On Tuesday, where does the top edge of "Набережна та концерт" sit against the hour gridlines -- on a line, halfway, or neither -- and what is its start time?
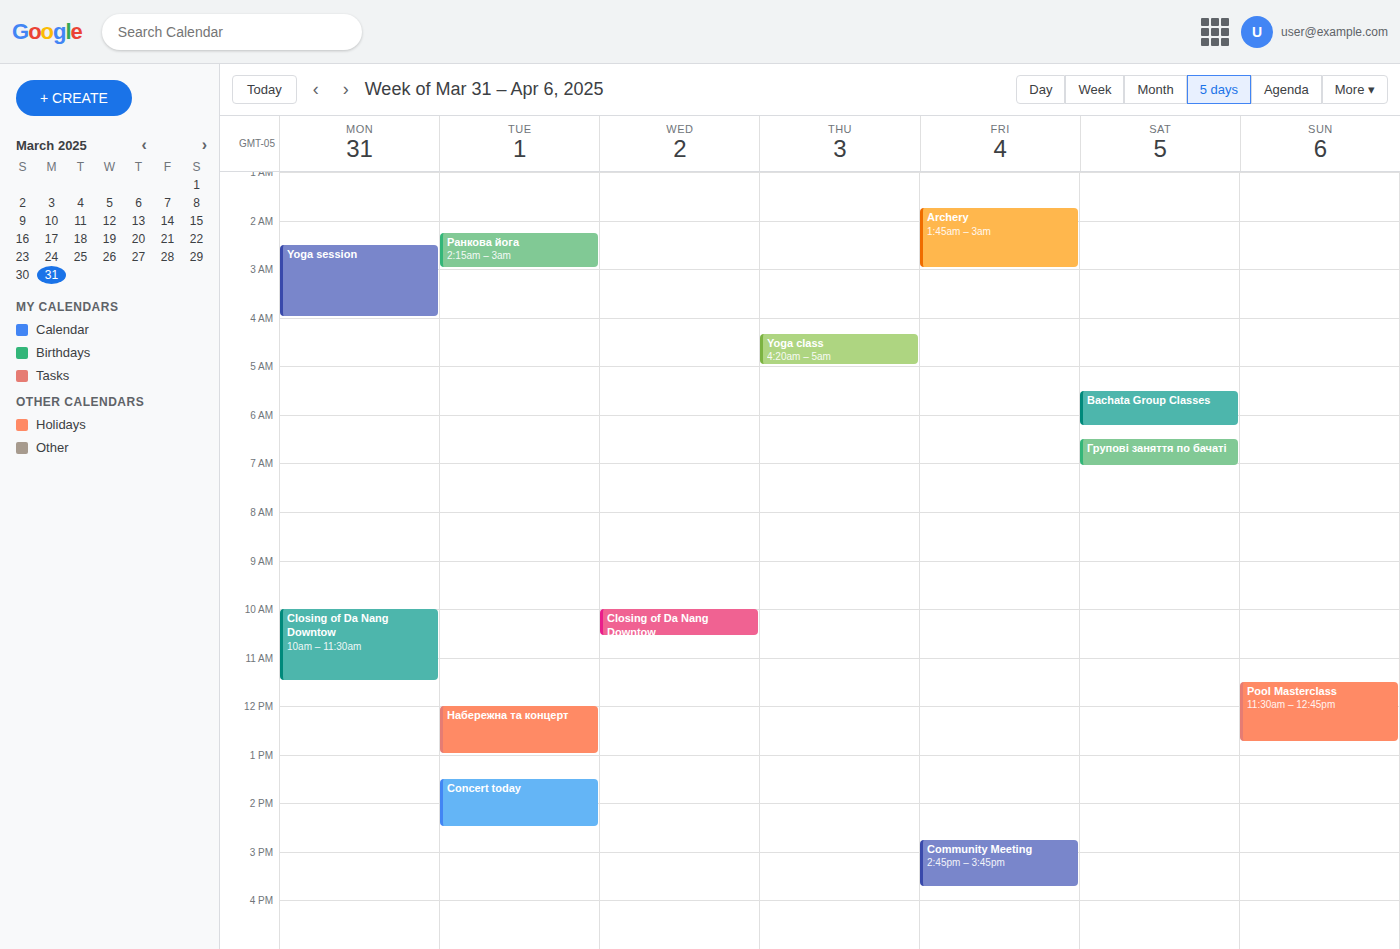
12:00 PM -- exactly on the 12 PM line.